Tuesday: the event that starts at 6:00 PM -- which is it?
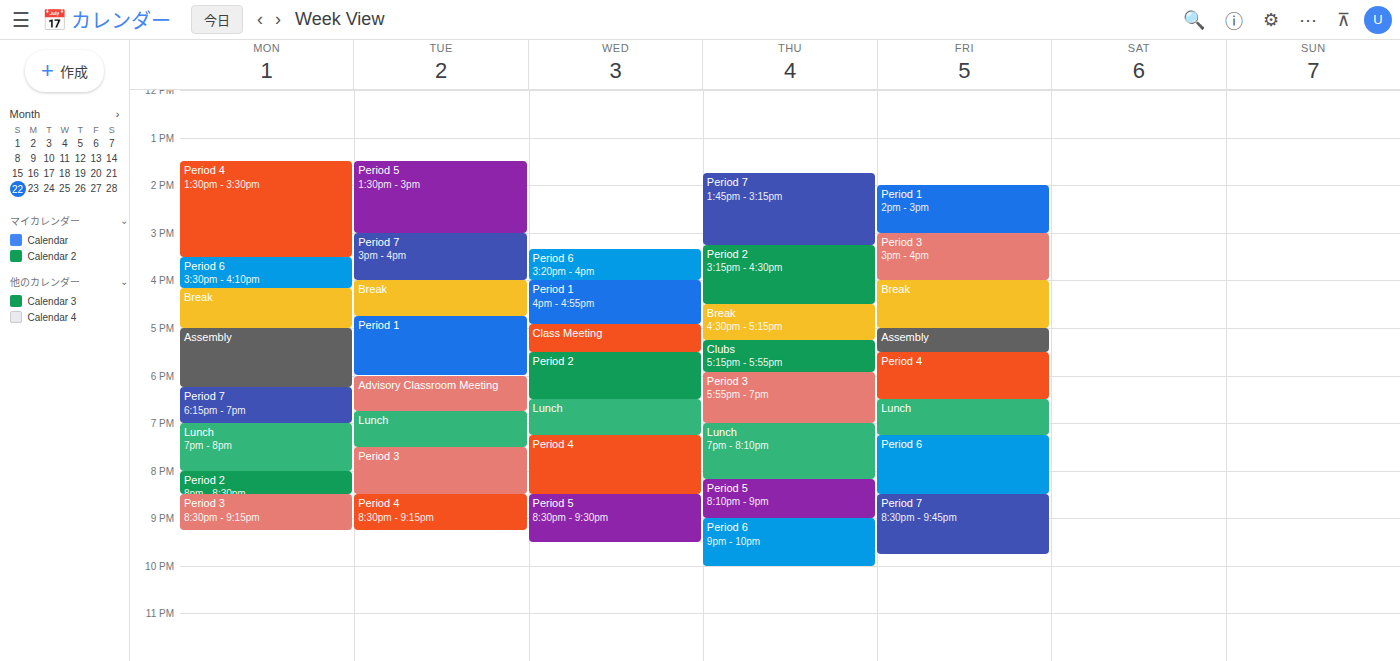
"Advisory Classroom Meeting"